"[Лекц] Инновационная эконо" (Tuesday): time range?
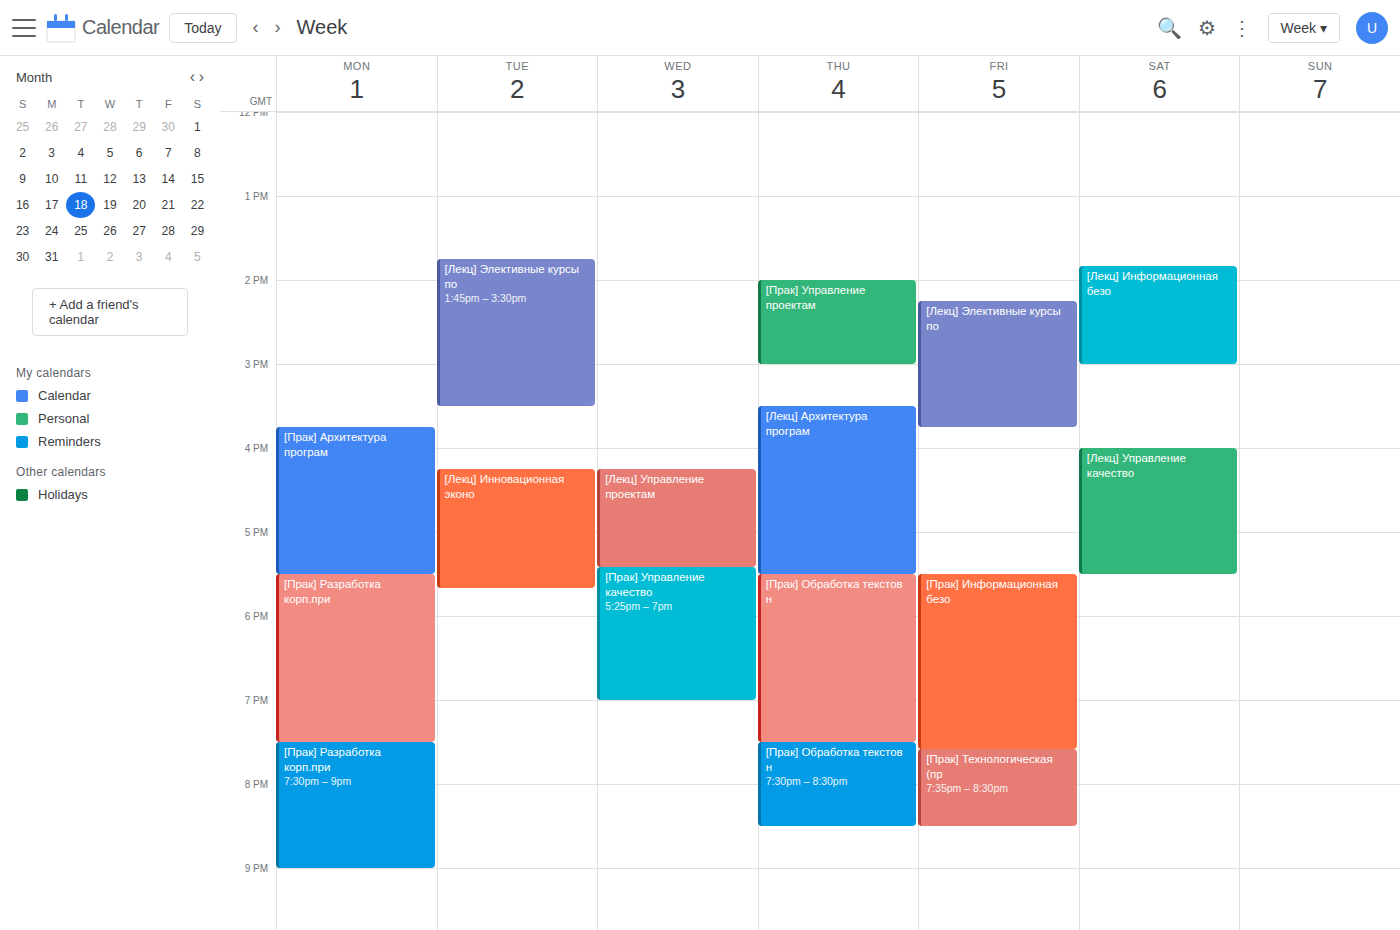
4:15 PM to 5:40 PM